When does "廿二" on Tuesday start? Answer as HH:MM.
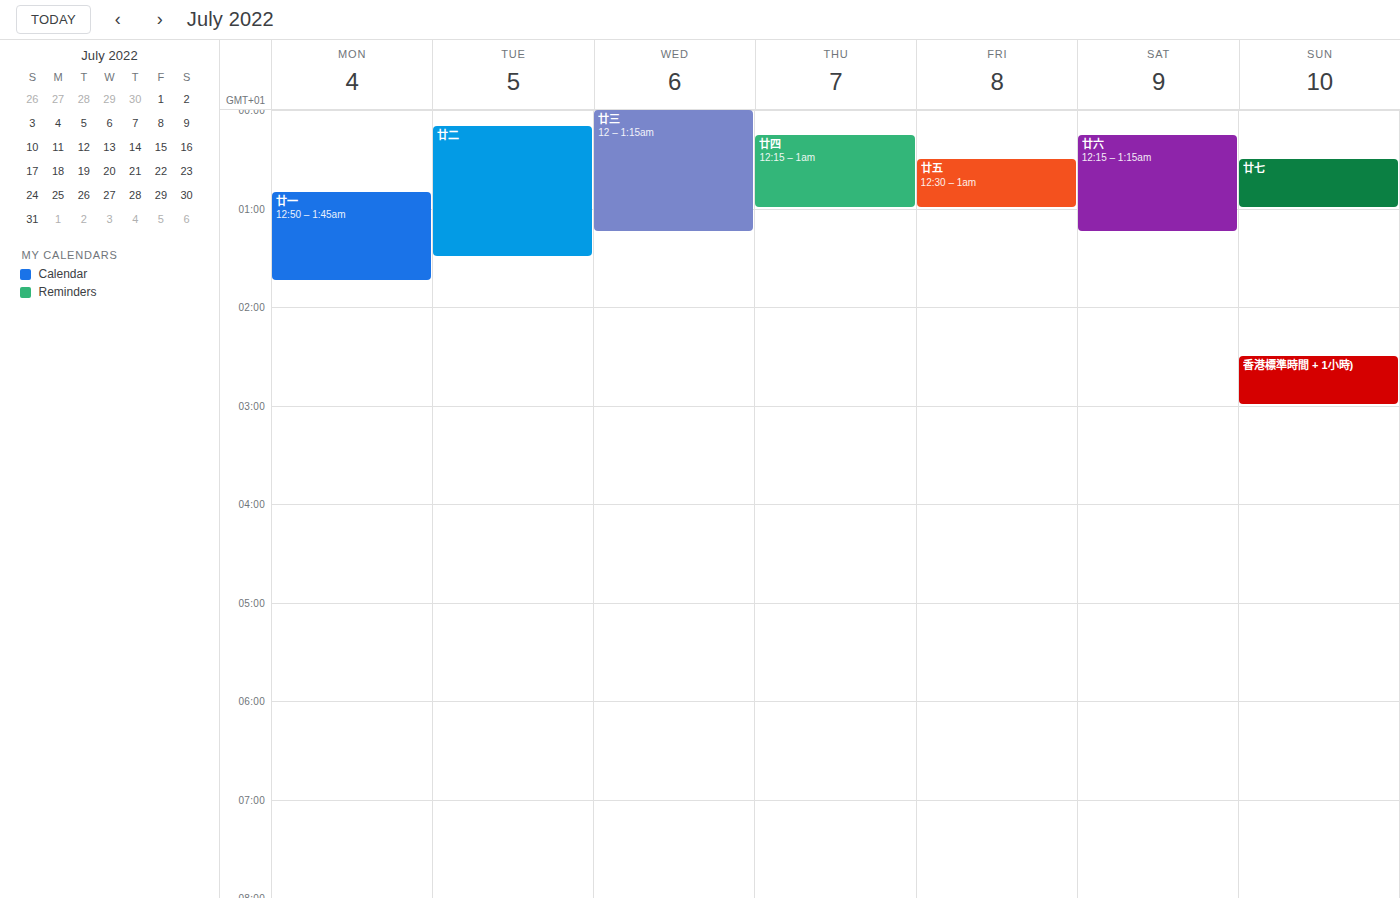
00:10